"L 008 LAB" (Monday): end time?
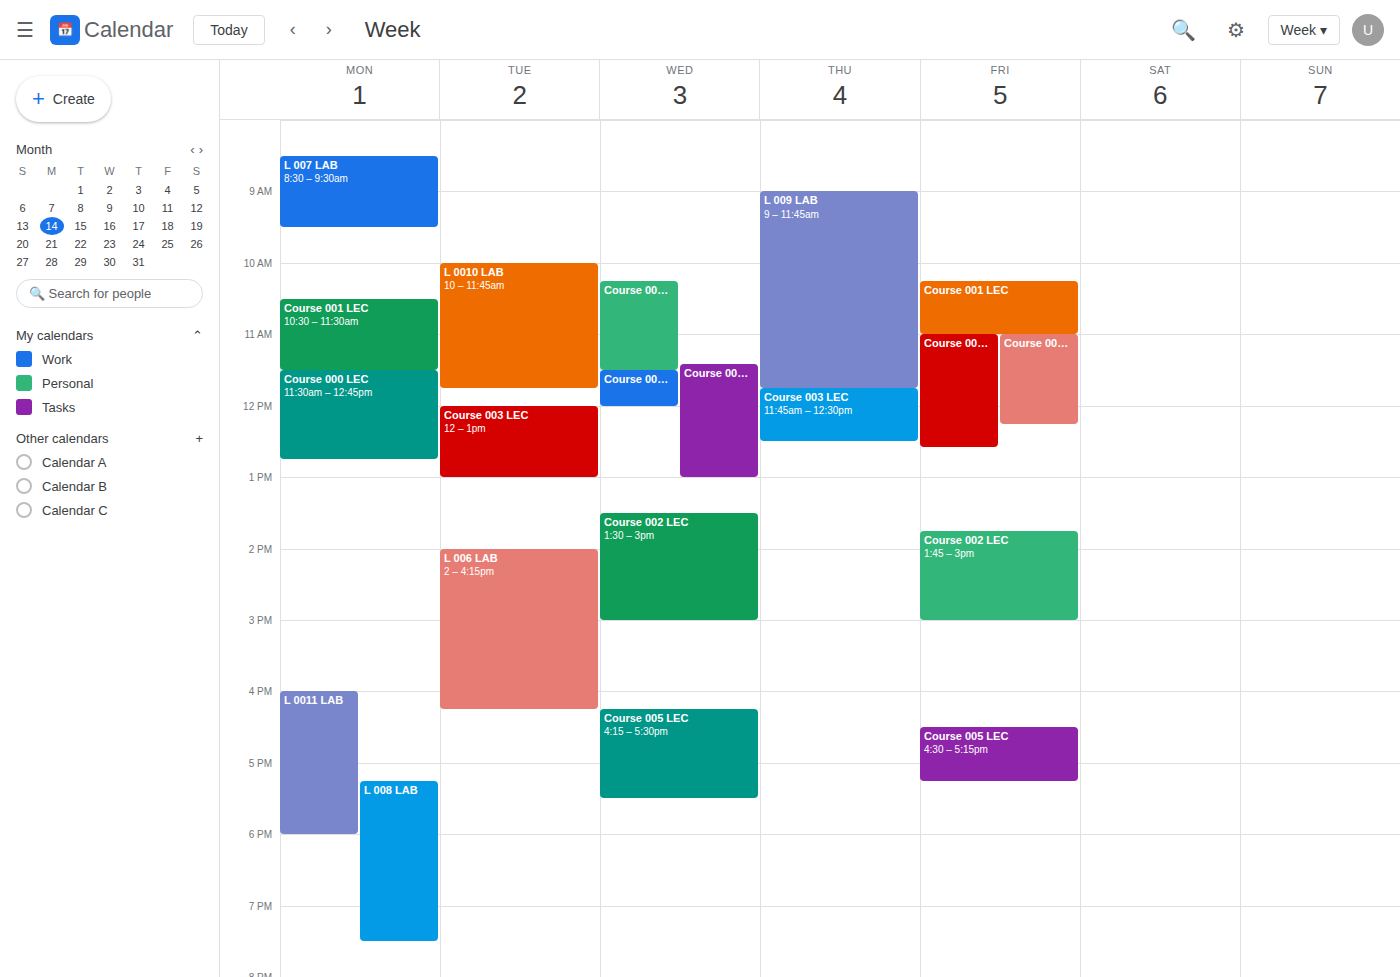
19:30